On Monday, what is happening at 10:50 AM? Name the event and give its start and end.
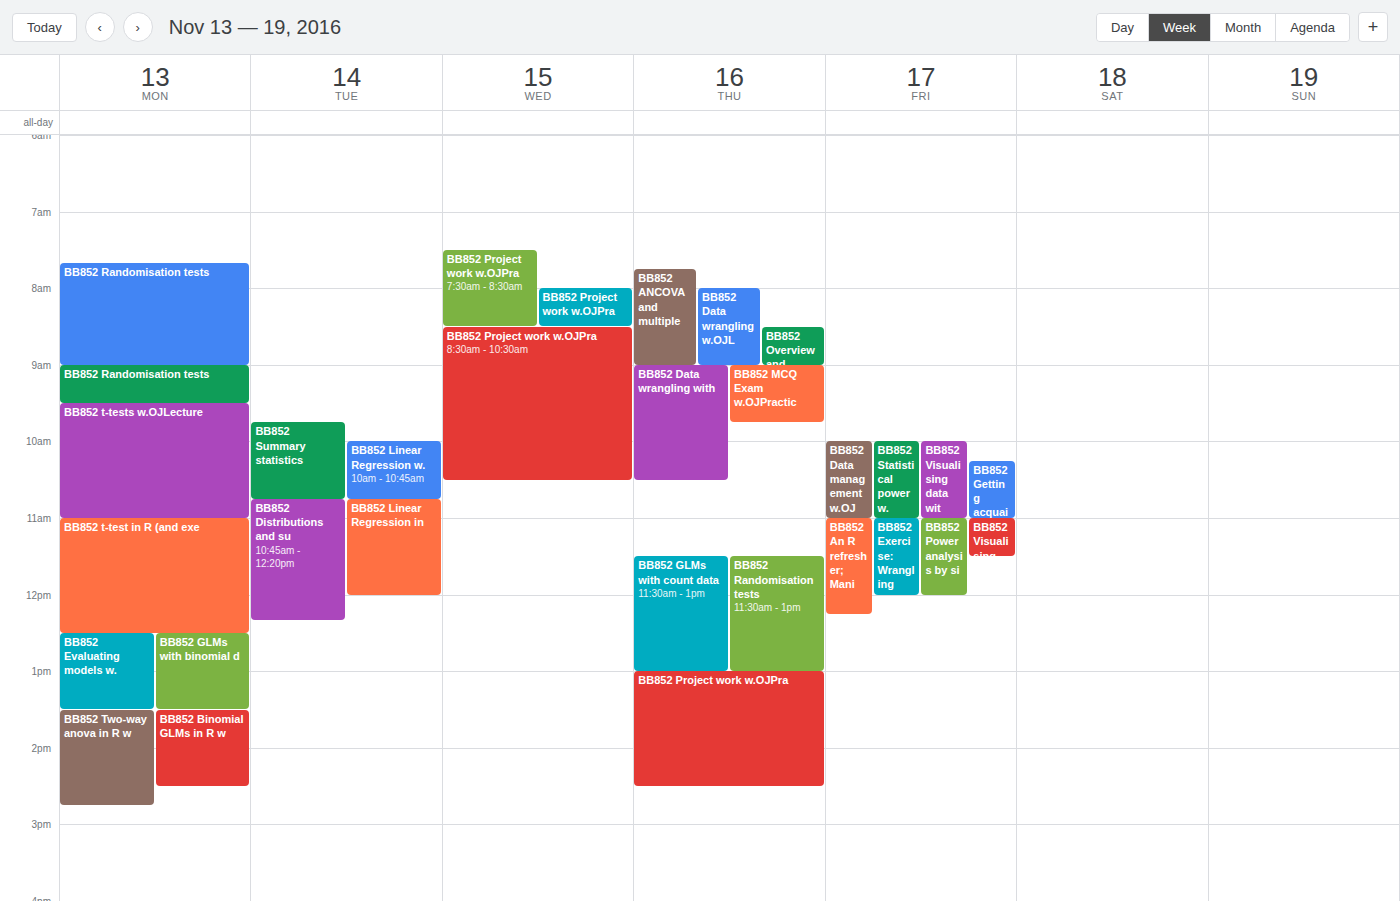
"BB852 t-tests w.OJLecture", 9:30 AM to 11:00 AM